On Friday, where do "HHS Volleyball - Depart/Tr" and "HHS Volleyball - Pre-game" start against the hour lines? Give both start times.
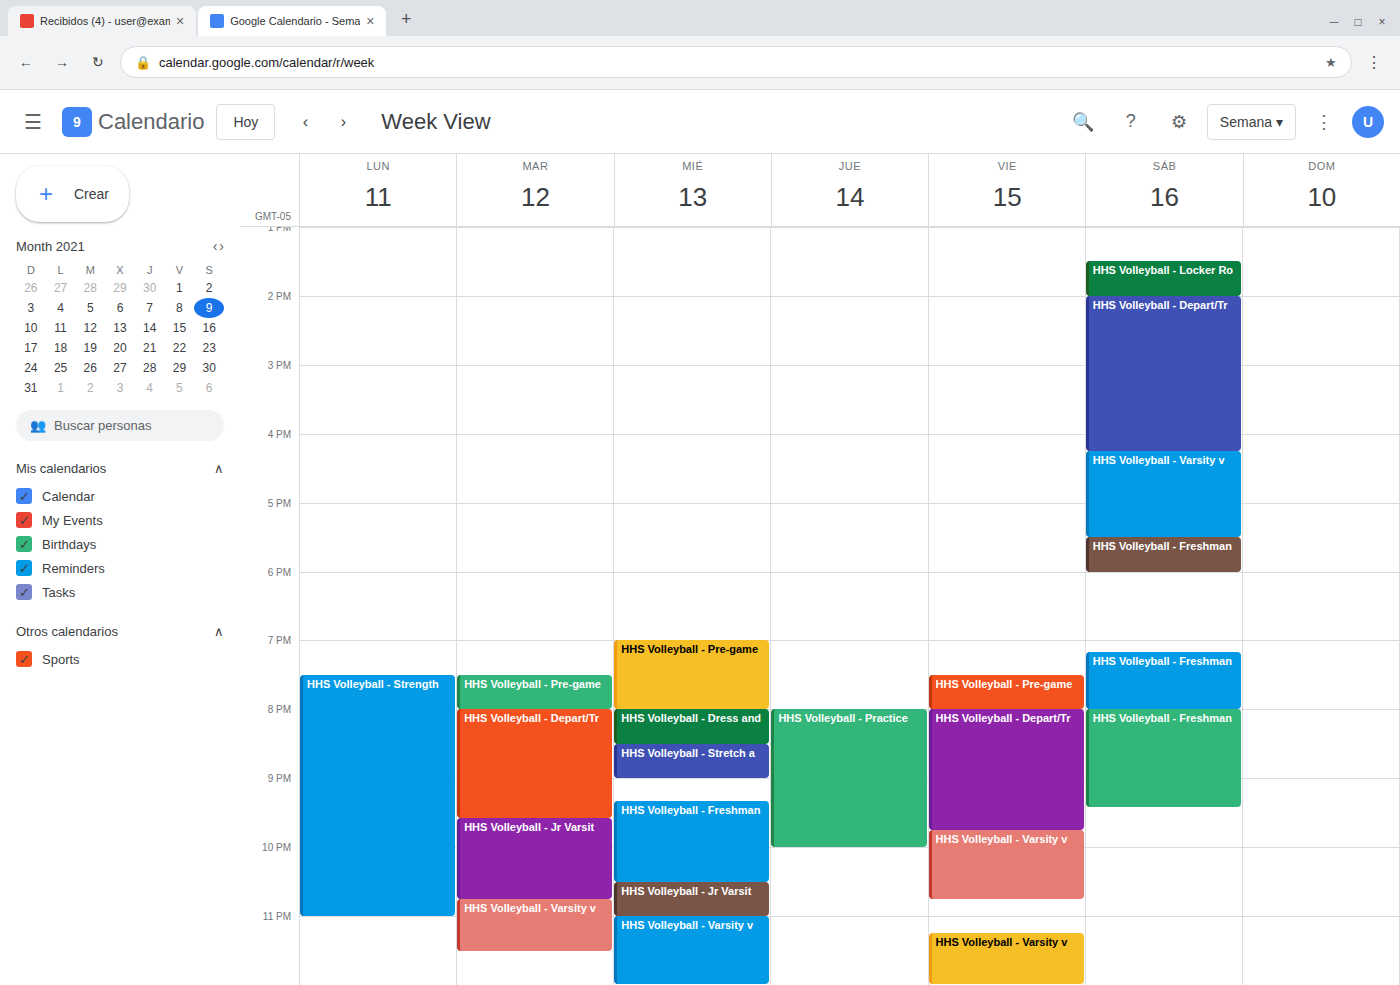
"HHS Volleyball - Depart/Tr": 8:00 PM, exactly on the 8 PM line. "HHS Volleyball - Pre-game": 7:30 PM, halfway between the 7 PM and 8 PM lines.